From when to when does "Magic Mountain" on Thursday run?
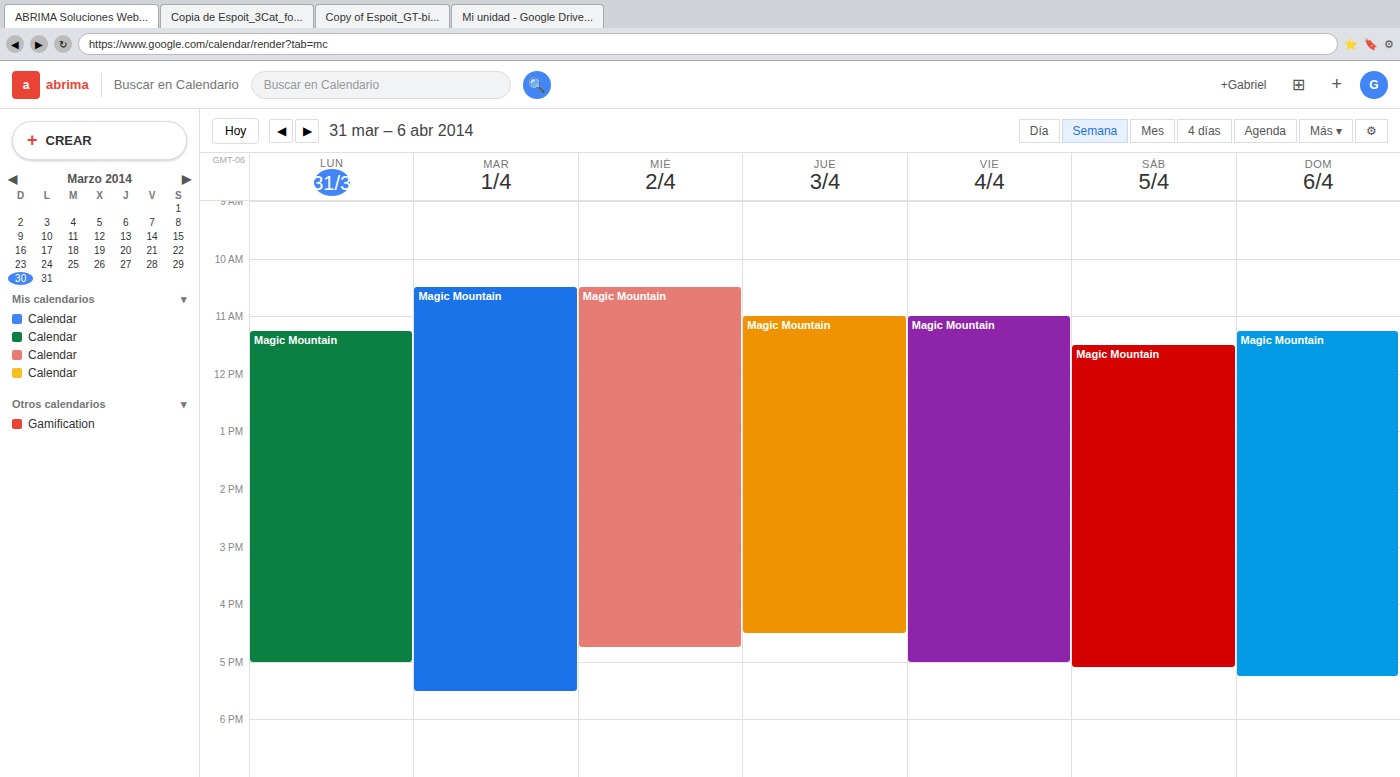
11:00 AM to 4:30 PM